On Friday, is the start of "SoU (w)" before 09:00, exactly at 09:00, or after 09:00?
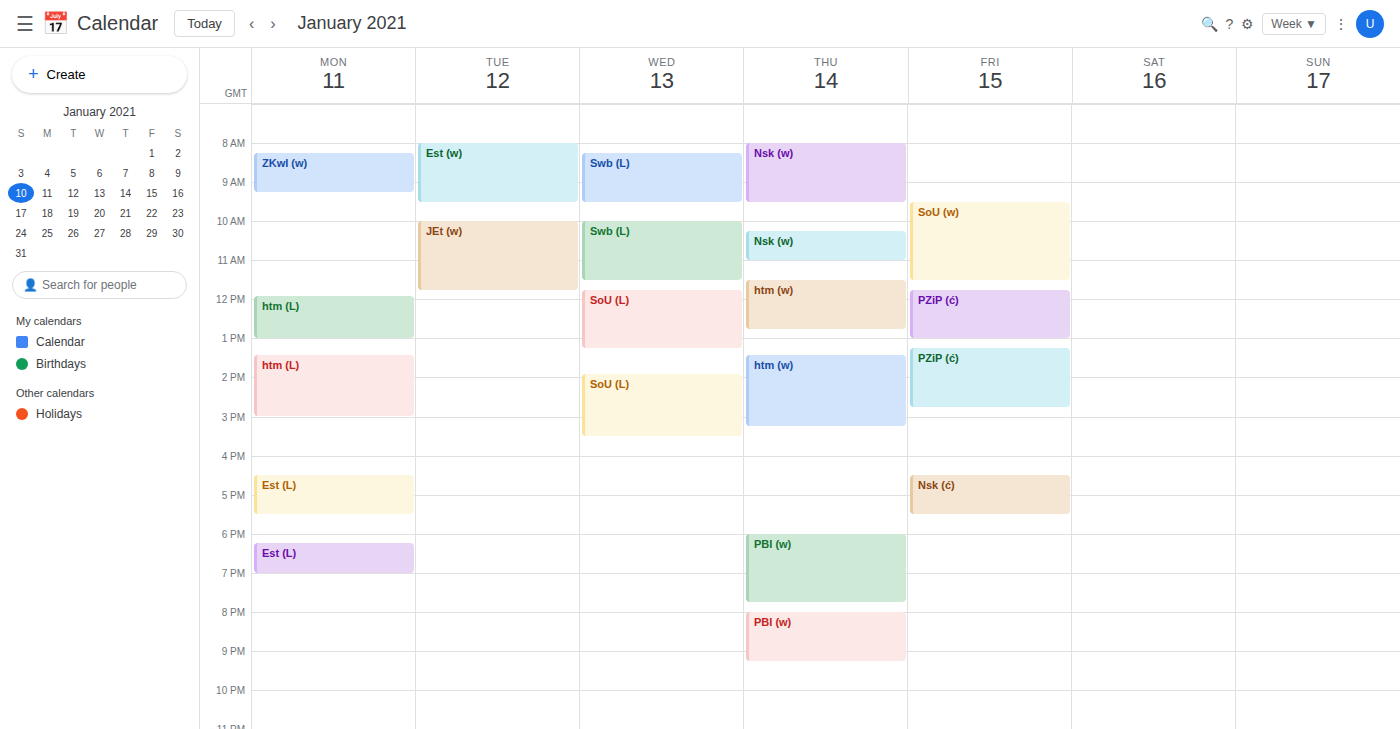
09:30 -- after 09:00, 30 minutes below the 09:00 line.